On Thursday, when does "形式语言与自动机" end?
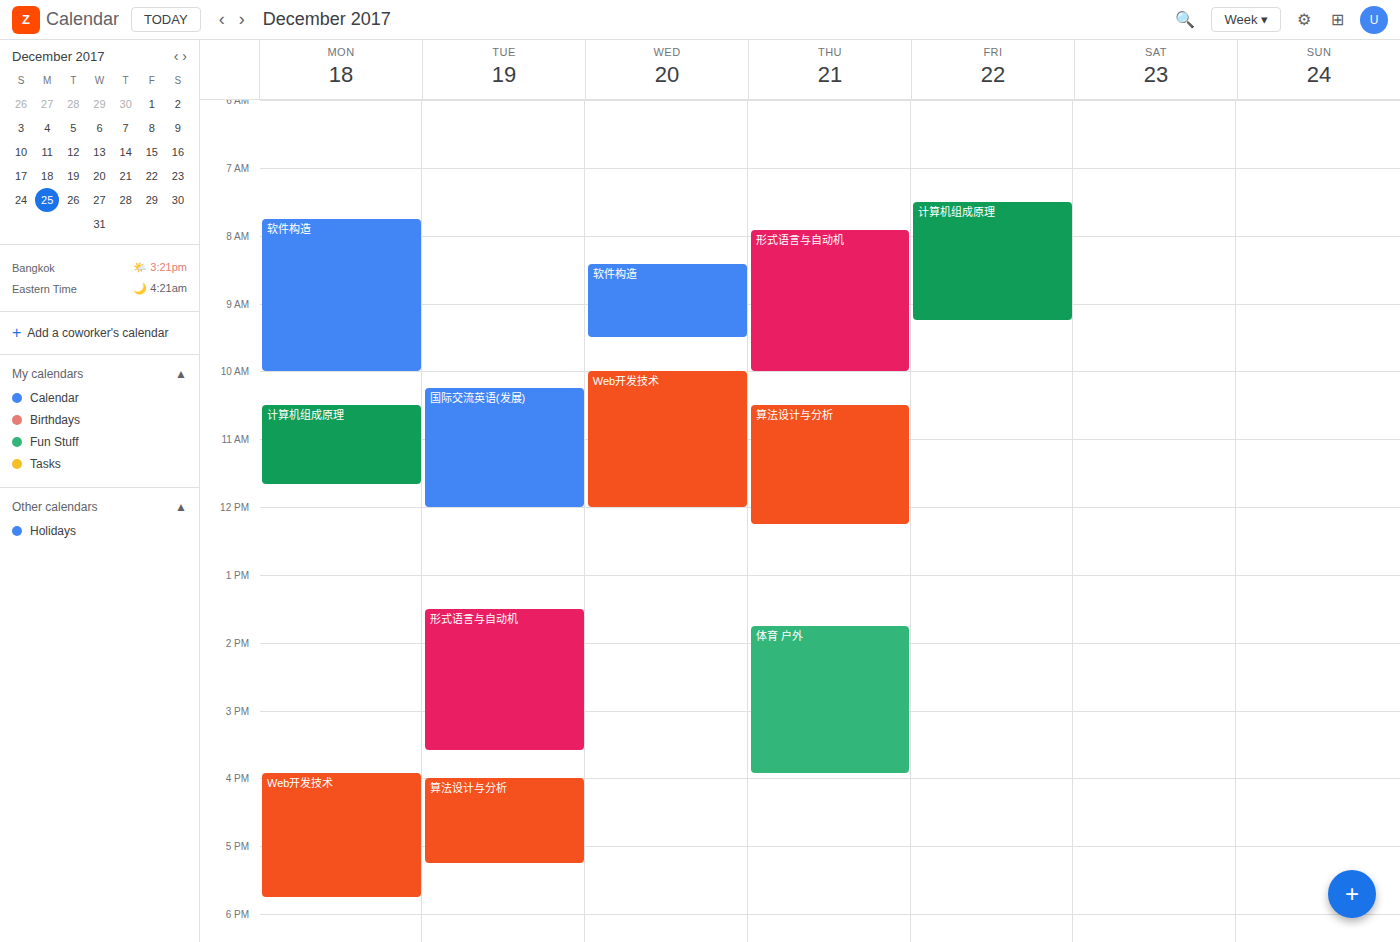
10:00 AM